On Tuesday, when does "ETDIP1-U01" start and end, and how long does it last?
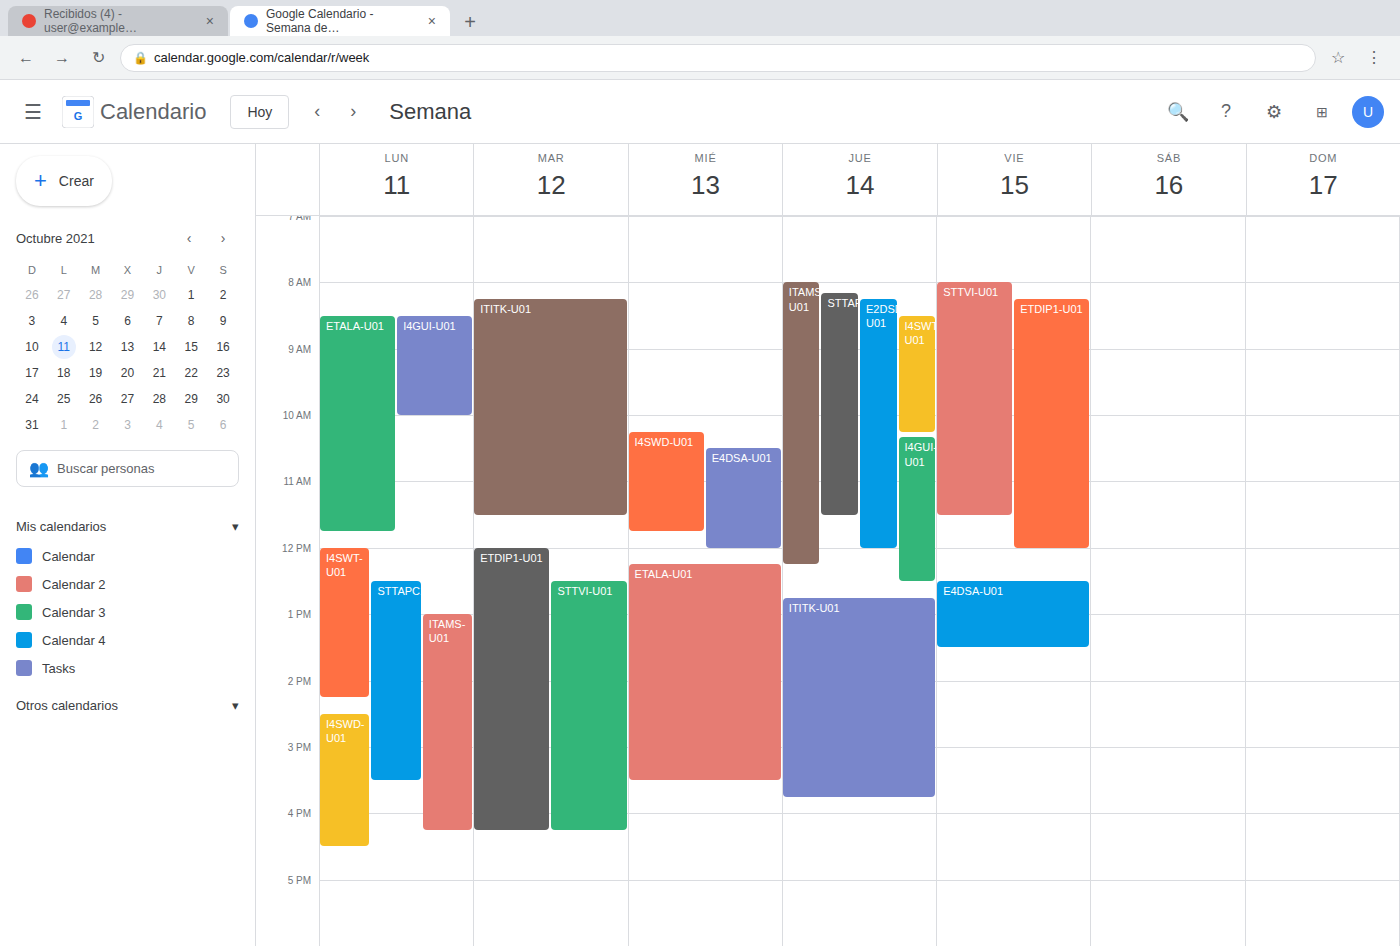
12:00 PM to 4:15 PM, 4 hours 15 minutes